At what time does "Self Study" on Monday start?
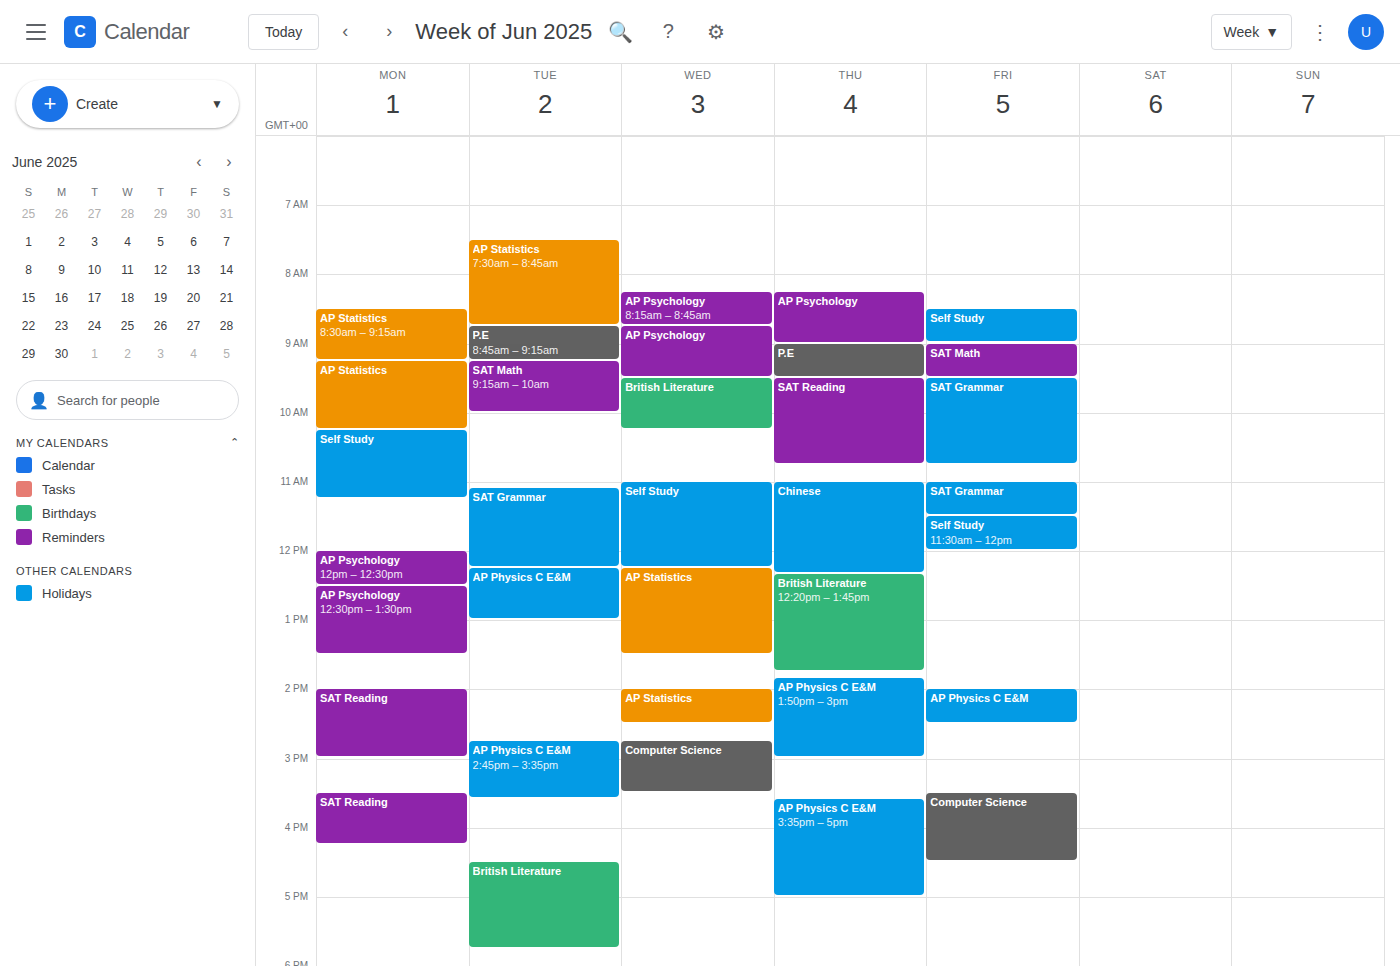
10:15 AM